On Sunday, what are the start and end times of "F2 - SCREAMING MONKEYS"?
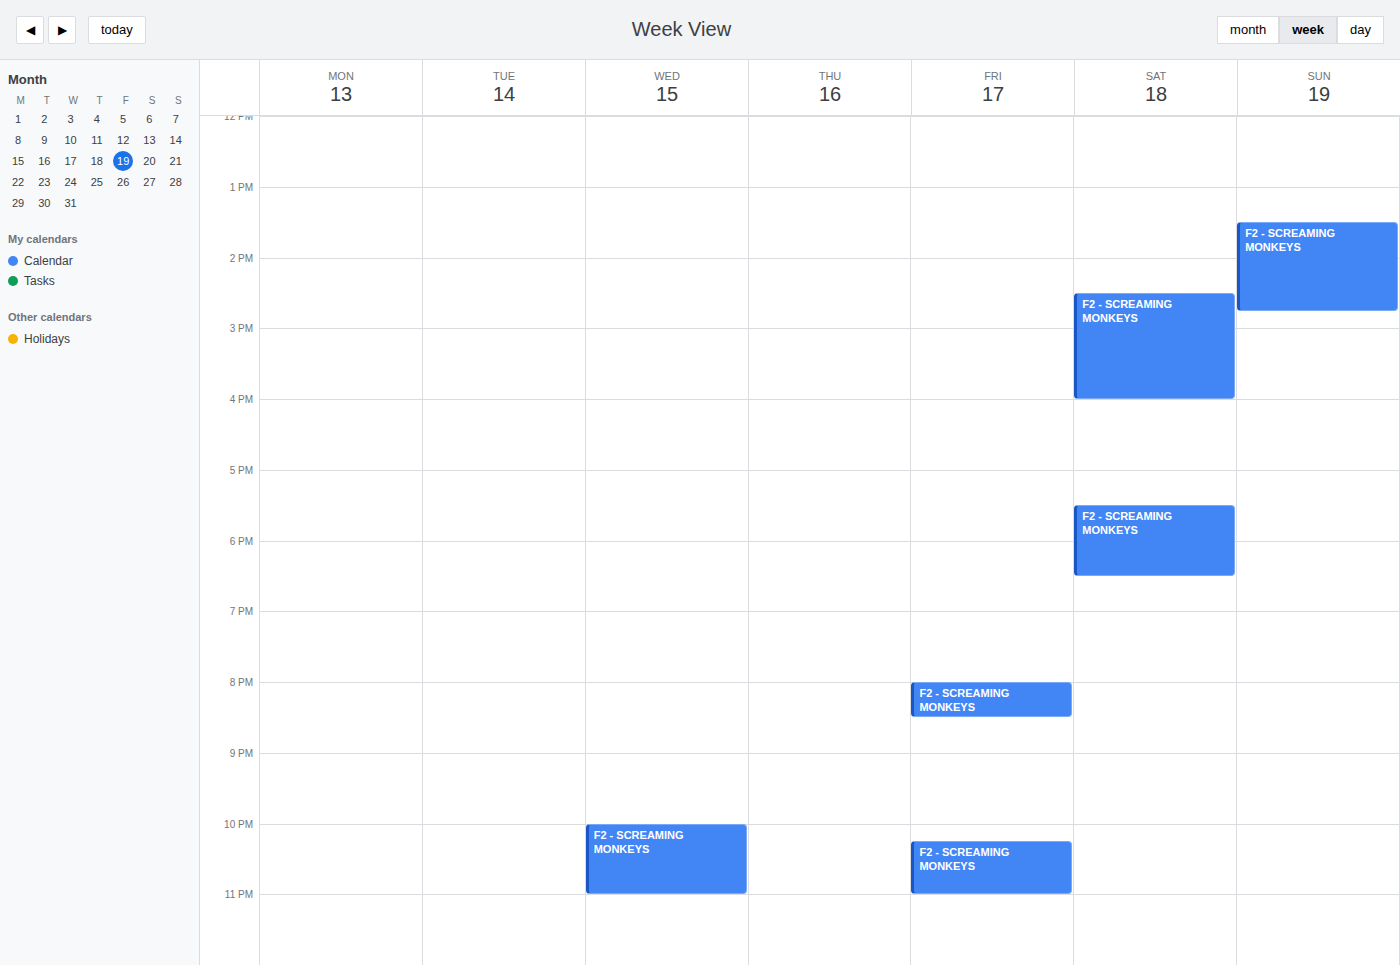
1:30 PM to 2:45 PM